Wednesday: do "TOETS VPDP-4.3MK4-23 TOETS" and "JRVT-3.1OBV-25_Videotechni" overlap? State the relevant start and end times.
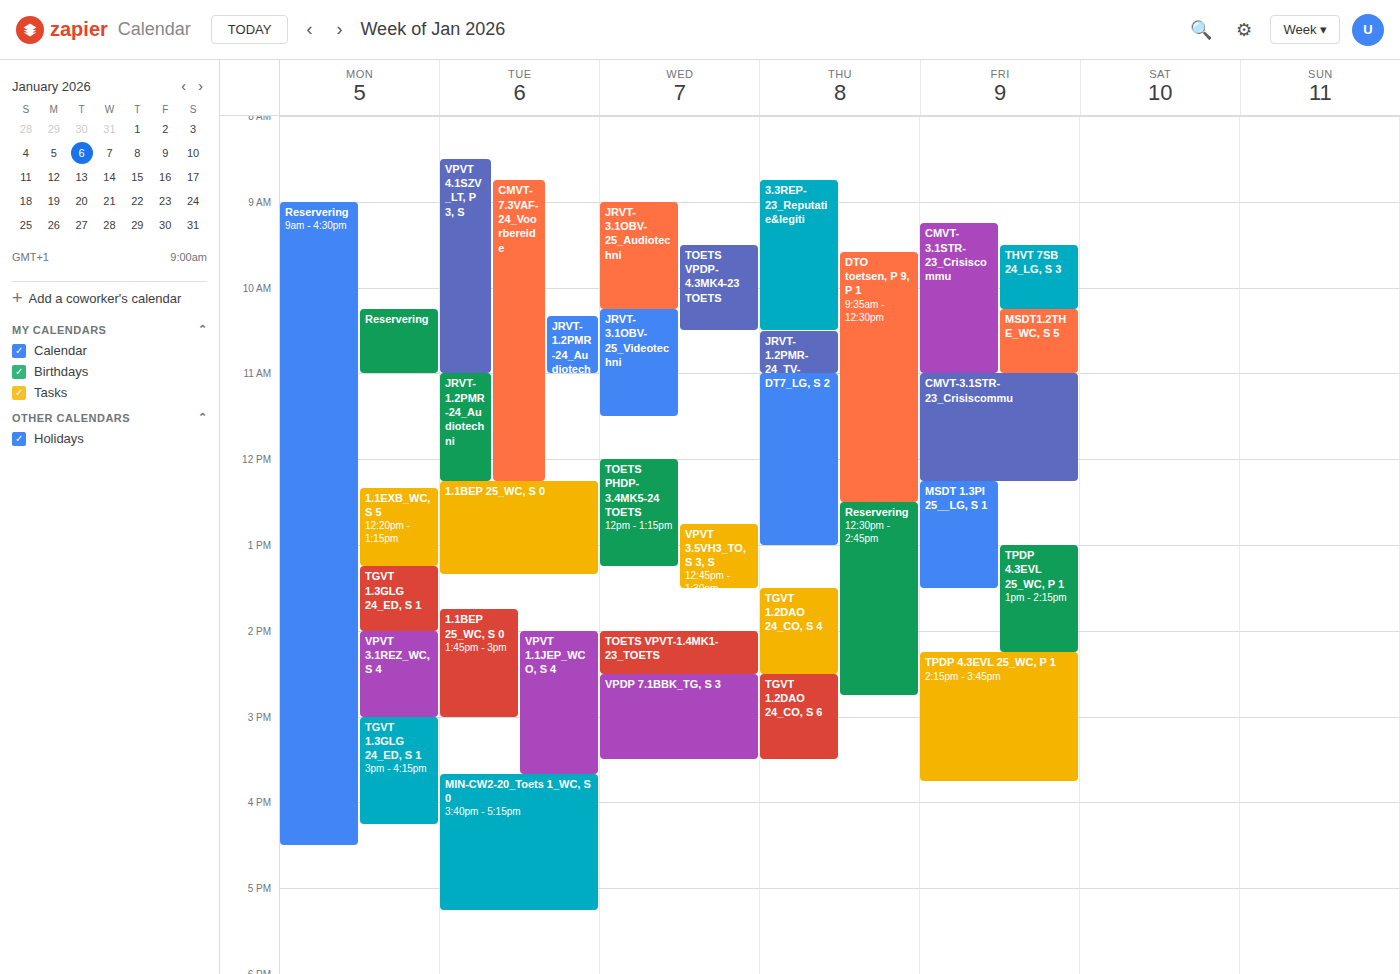
"JRVT-3.1OBV-25_Videotechni" starts at 10:15 AM, before "TOETS VPDP-4.3MK4-23 TOETS" ends at 10:30 AM -- they overlap.